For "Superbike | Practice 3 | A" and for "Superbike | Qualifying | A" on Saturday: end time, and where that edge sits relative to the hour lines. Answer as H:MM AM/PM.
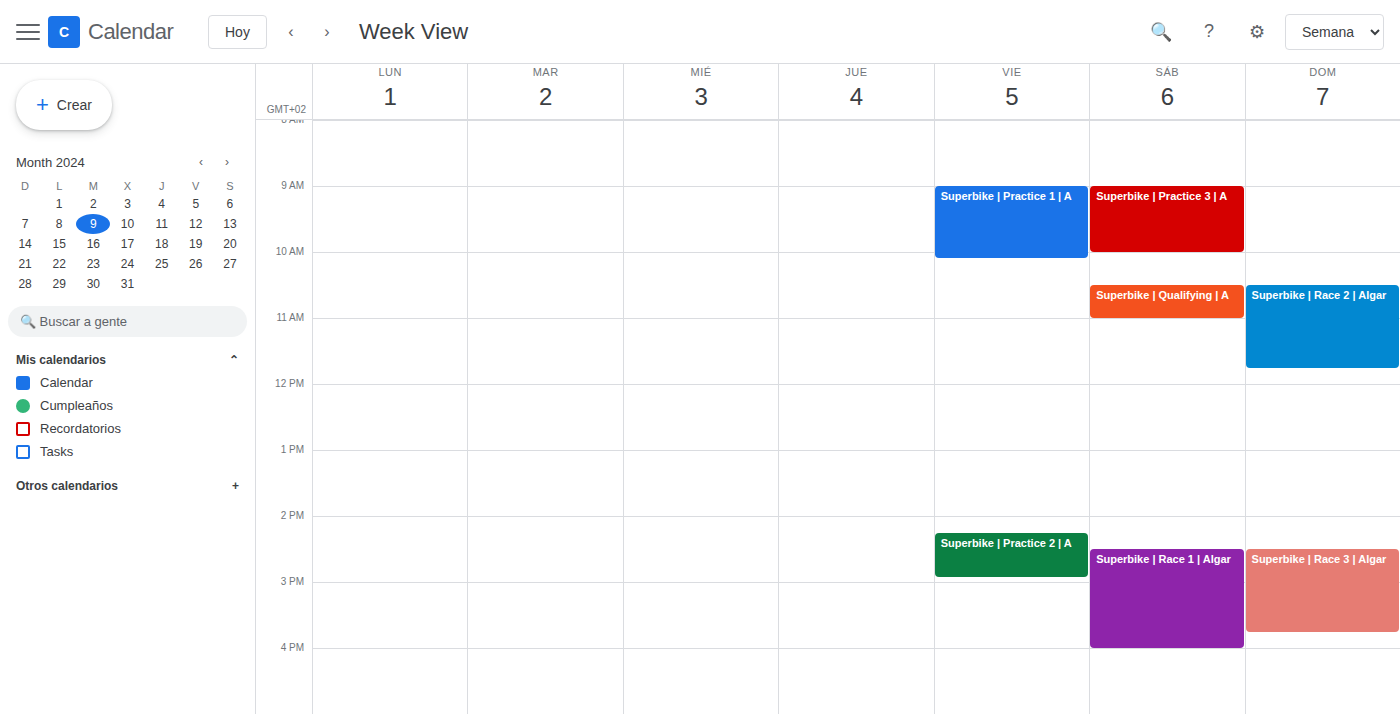
"Superbike | Practice 3 | A": 10:00 AM, exactly on the 10 AM line. "Superbike | Qualifying | A": 11:00 AM, exactly on the 11 AM line.